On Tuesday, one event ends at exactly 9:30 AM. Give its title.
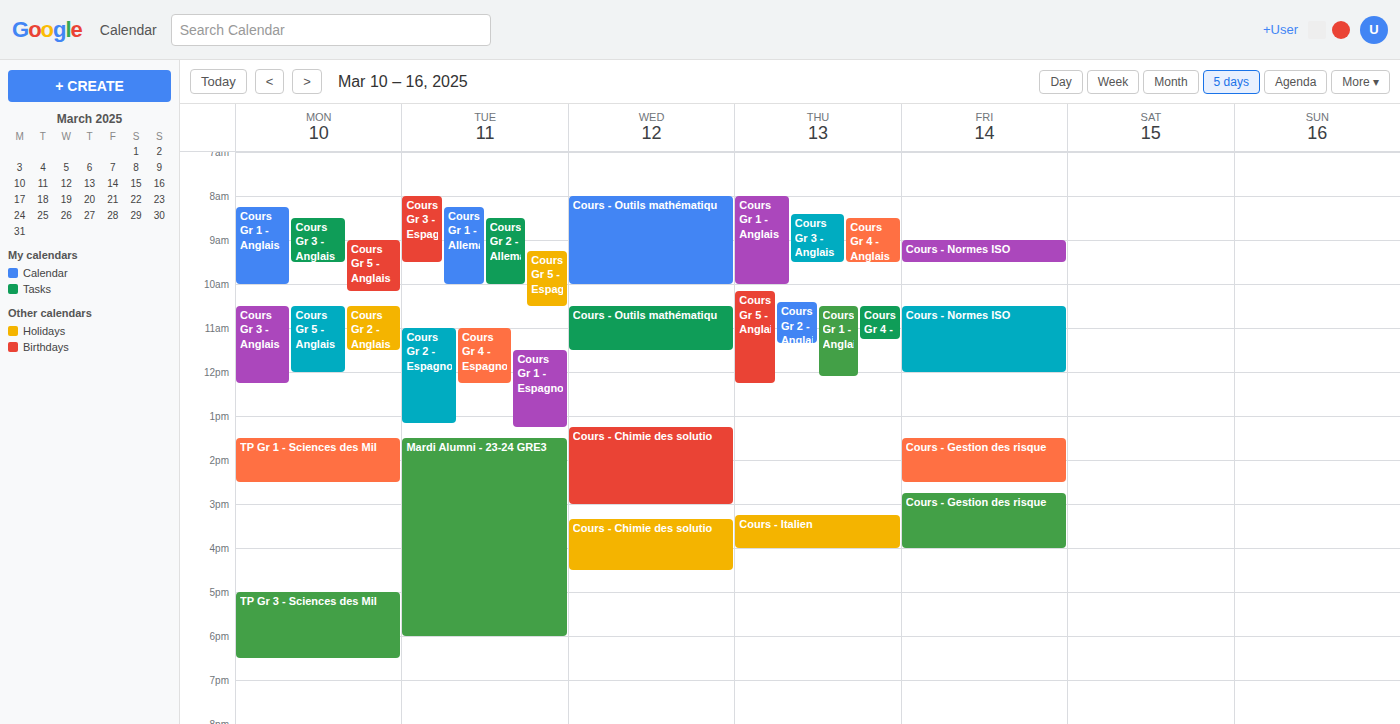
"Cours Gr 3 - Espagnol"